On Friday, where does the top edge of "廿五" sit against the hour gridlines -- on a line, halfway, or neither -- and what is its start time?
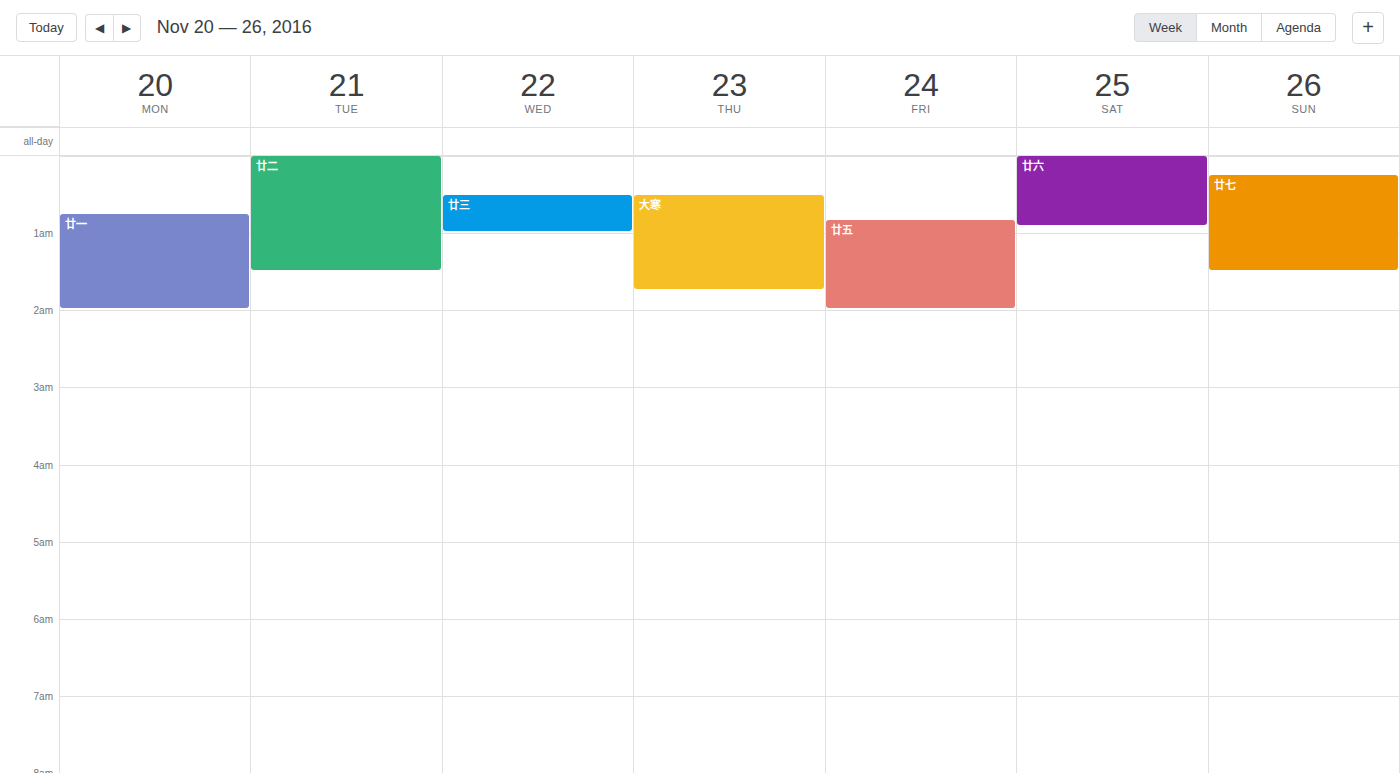
12:50 AM -- neither: 50 minutes below the 12 AM line and 10 minutes above the 1 AM line.